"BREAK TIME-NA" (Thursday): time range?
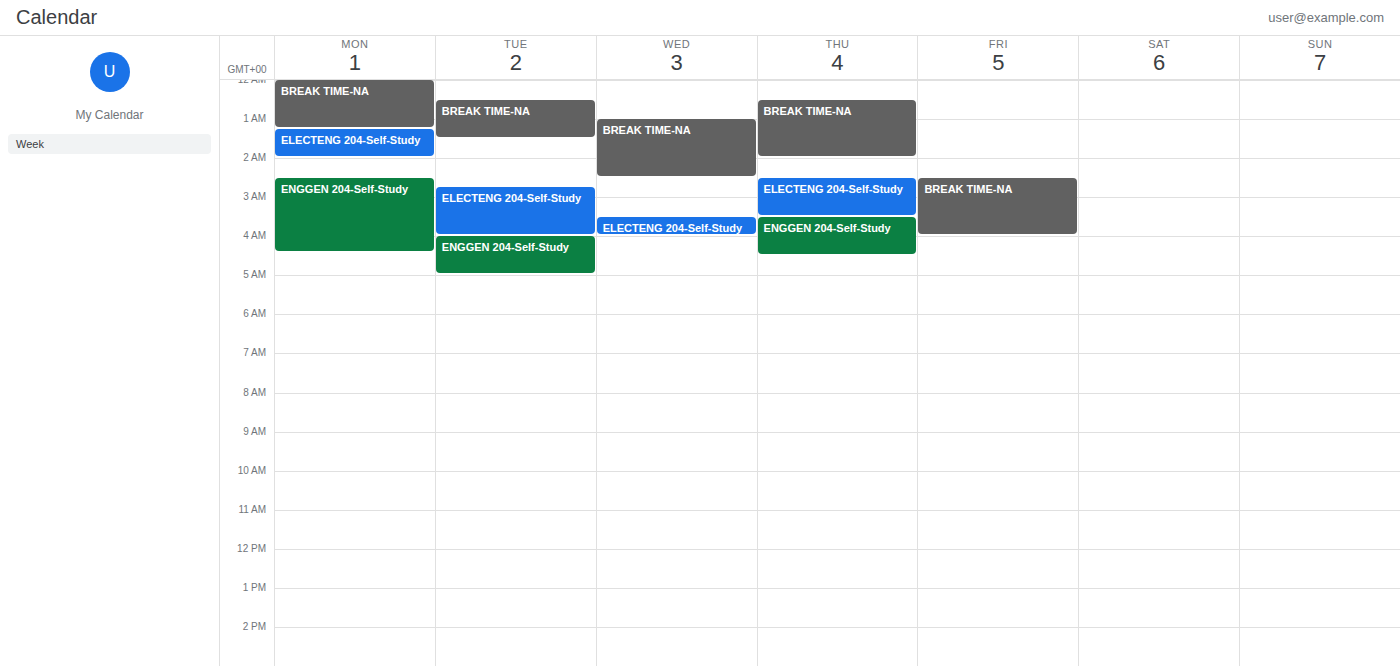
00:30 to 02:00